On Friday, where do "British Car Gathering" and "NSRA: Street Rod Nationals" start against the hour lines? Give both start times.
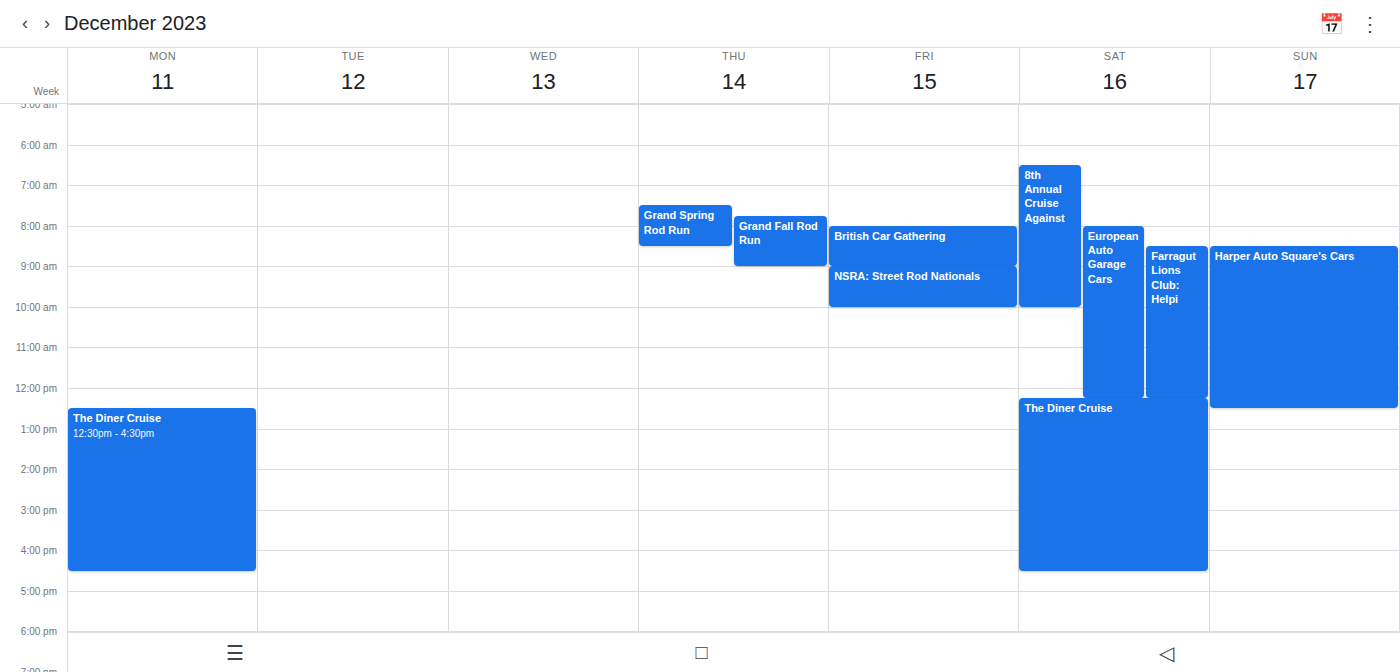
"British Car Gathering": 8:00 AM, exactly on the 8 AM line. "NSRA: Street Rod Nationals": 9:00 AM, exactly on the 9 AM line.